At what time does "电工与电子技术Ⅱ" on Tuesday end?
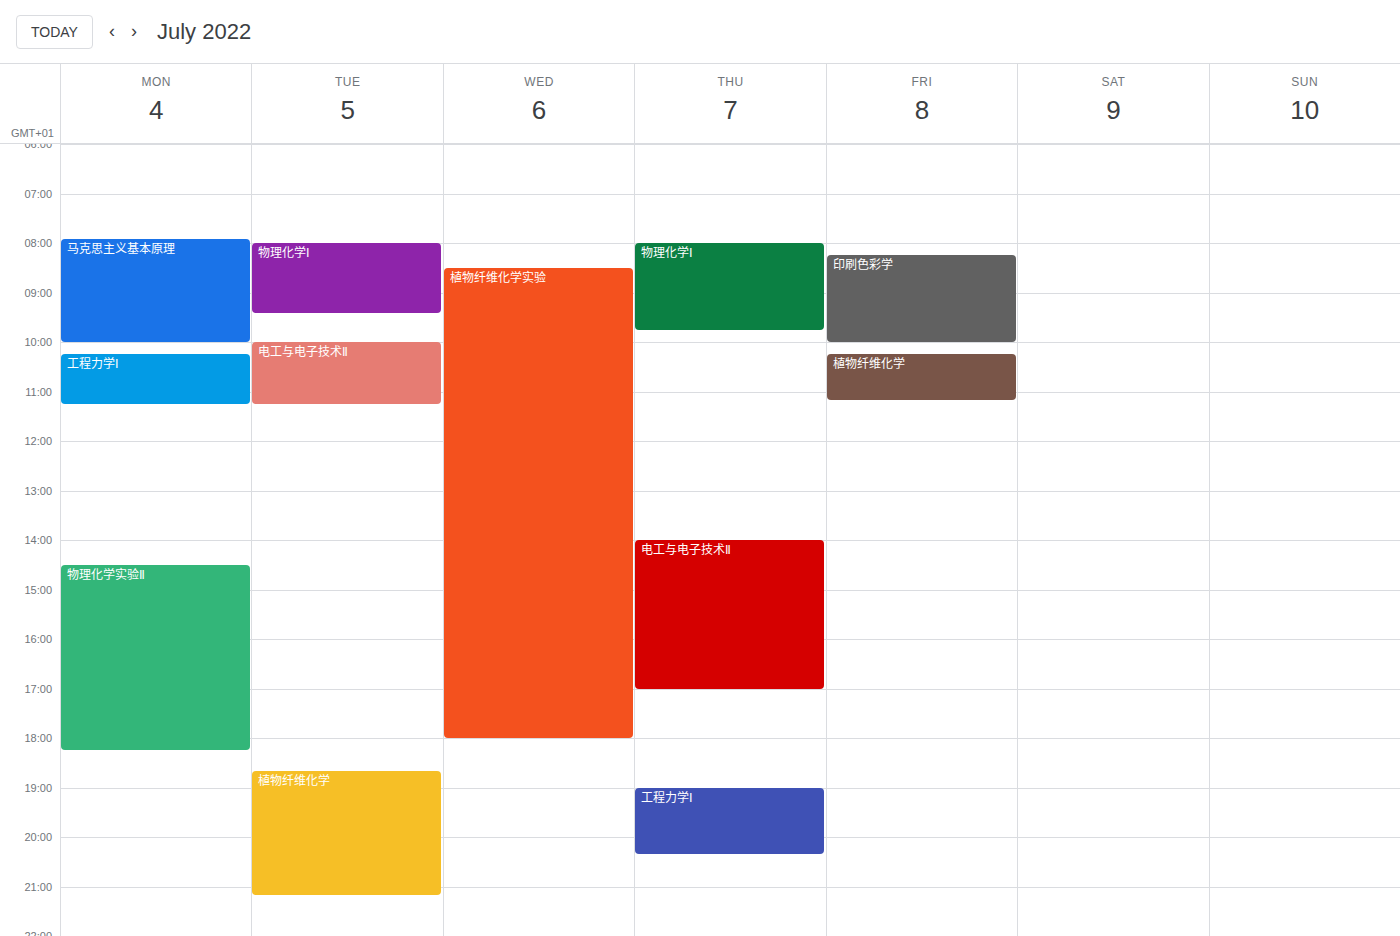
11:15